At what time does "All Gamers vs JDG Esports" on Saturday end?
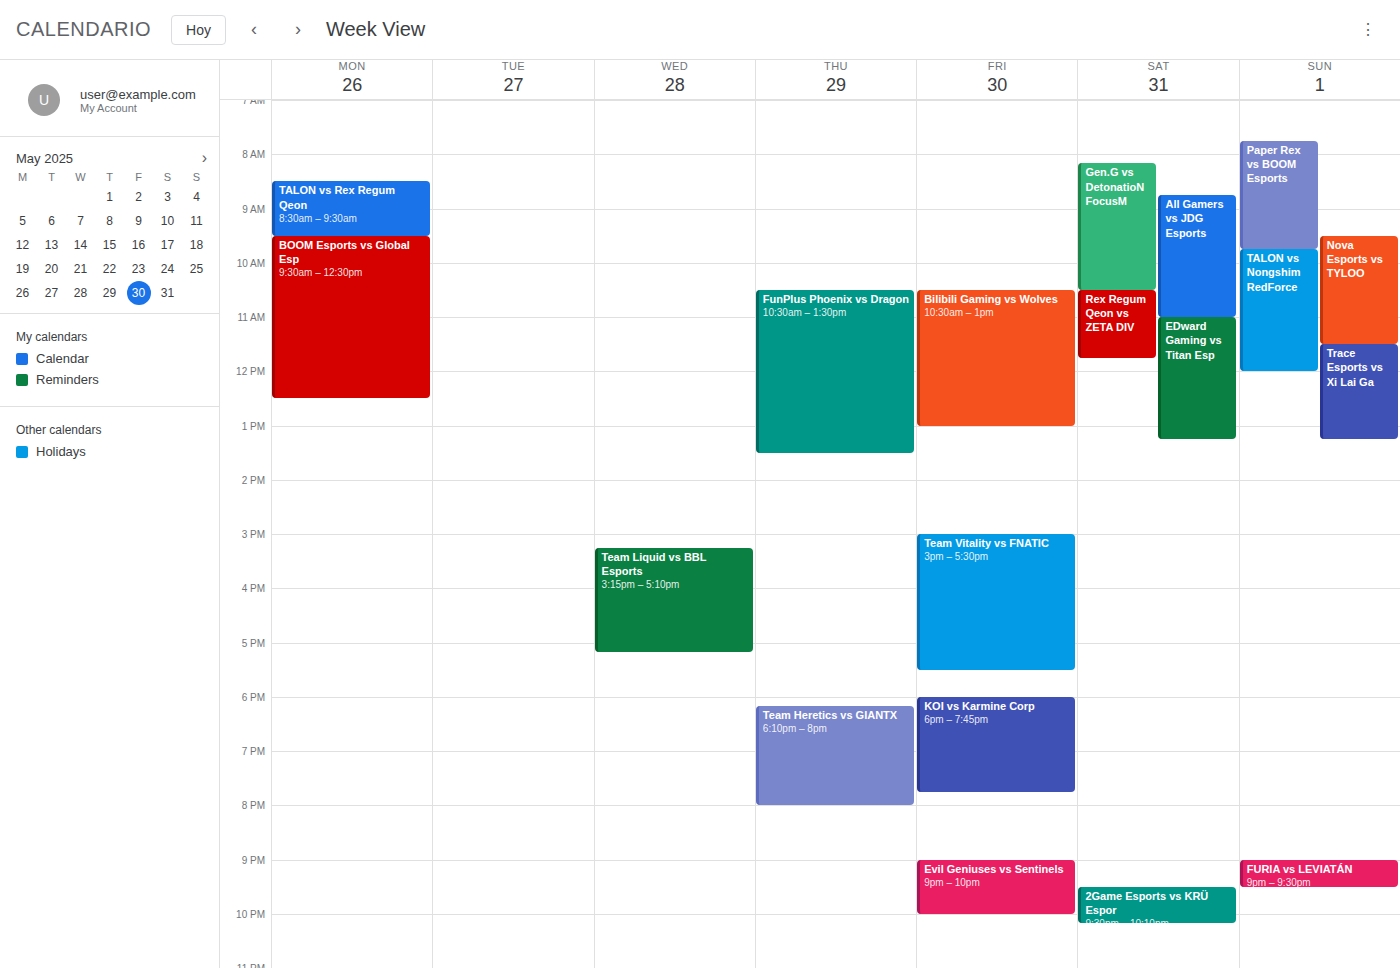
11:00 AM